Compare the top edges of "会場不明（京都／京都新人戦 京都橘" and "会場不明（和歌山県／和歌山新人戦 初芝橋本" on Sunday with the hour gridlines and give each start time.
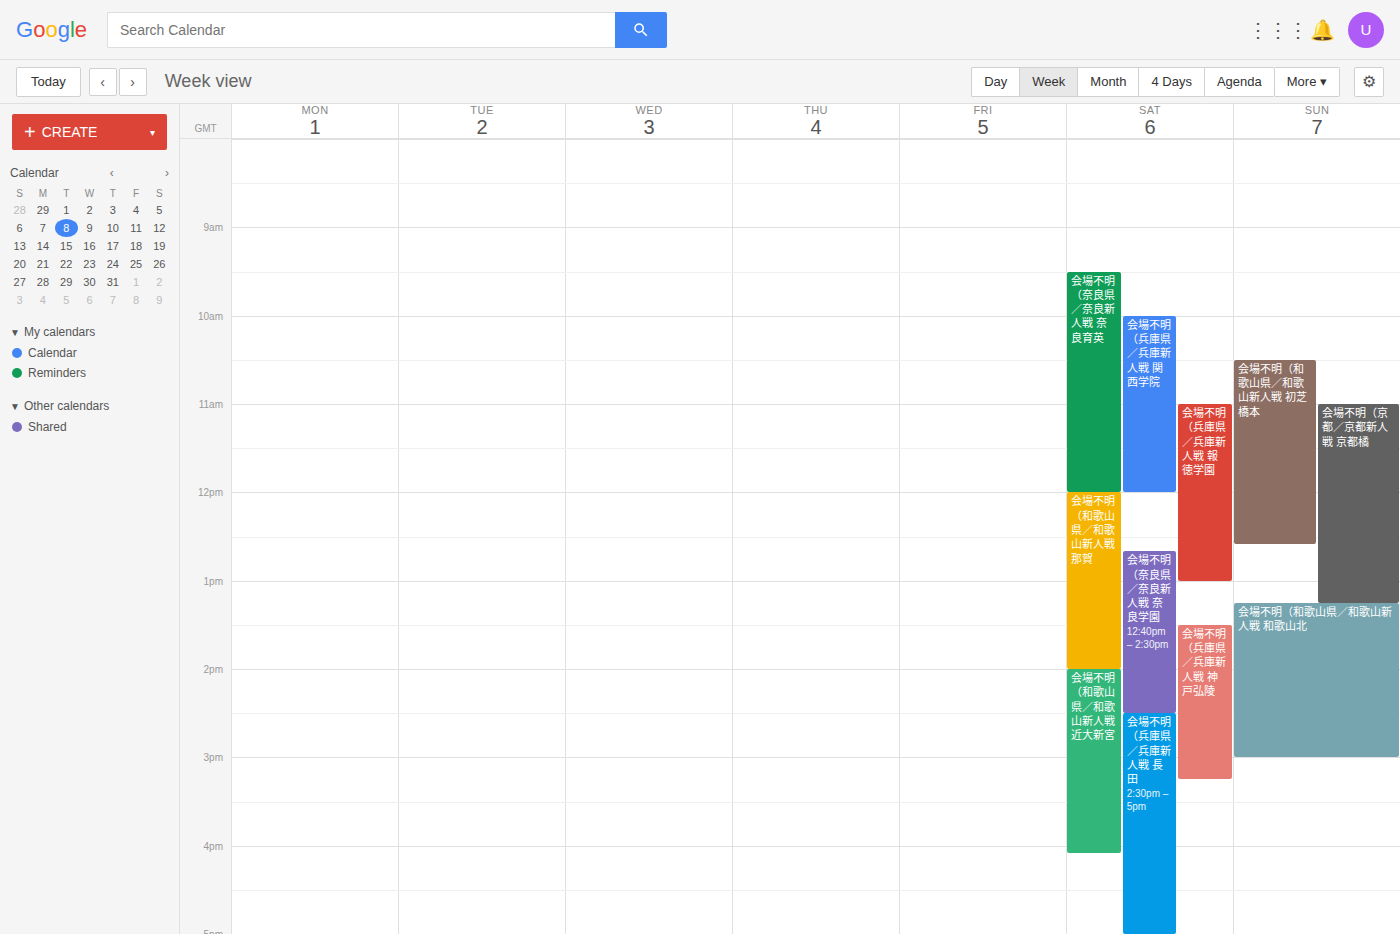
"会場不明（京都／京都新人戦 京都橘": 11:00 AM, exactly on the 11 AM line. "会場不明（和歌山県／和歌山新人戦 初芝橋本": 10:30 AM, halfway between the 10 AM and 11 AM lines.